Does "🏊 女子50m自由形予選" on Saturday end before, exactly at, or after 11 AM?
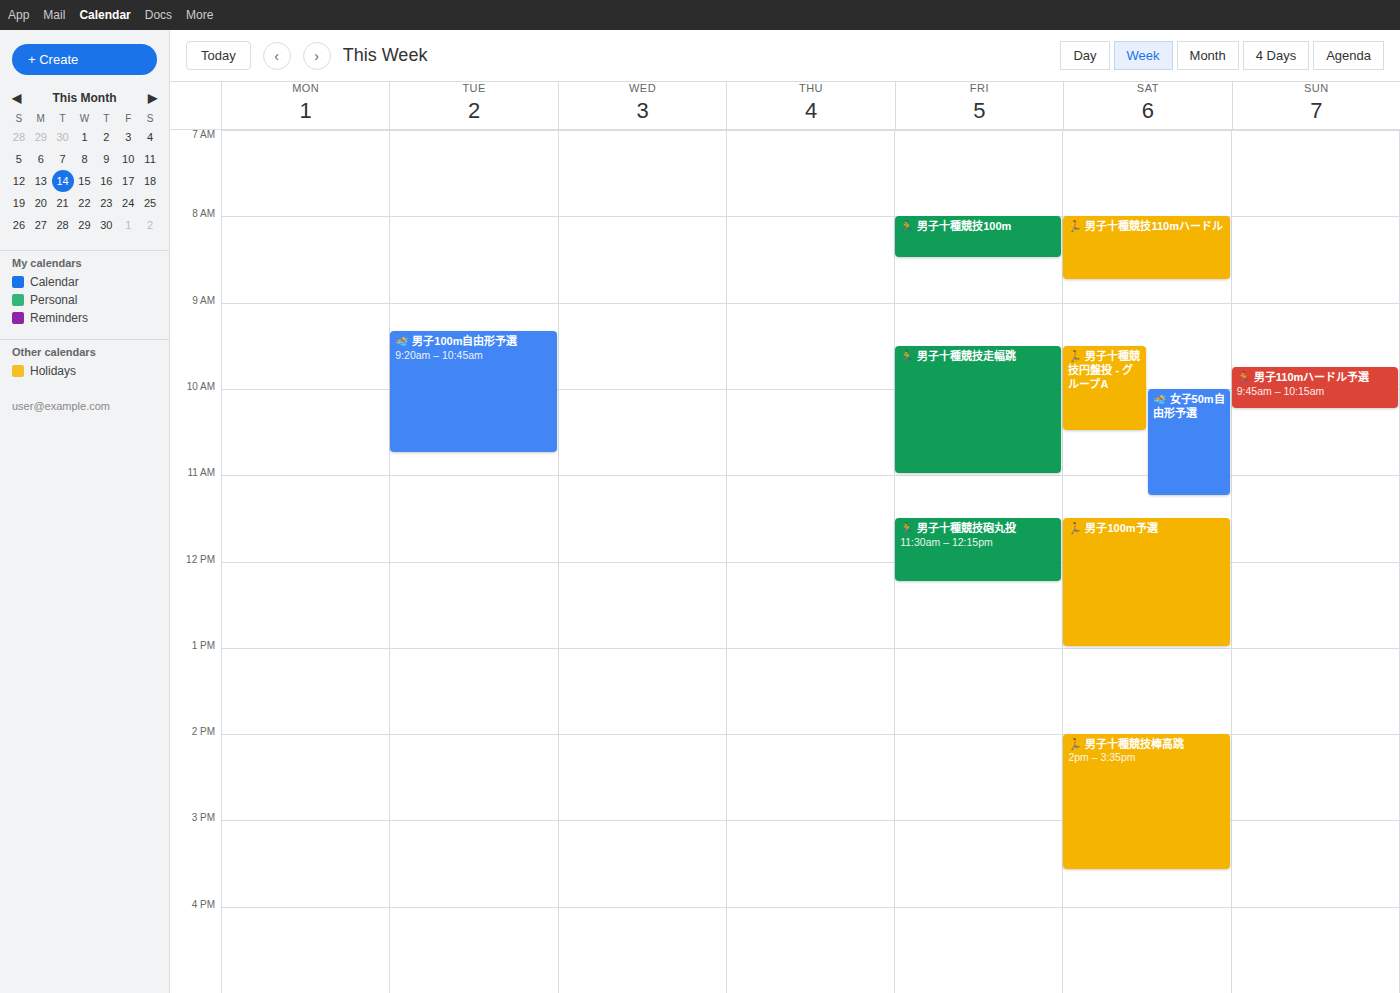
11:15 AM -- after 11 AM, 15 minutes below the 11 AM line.